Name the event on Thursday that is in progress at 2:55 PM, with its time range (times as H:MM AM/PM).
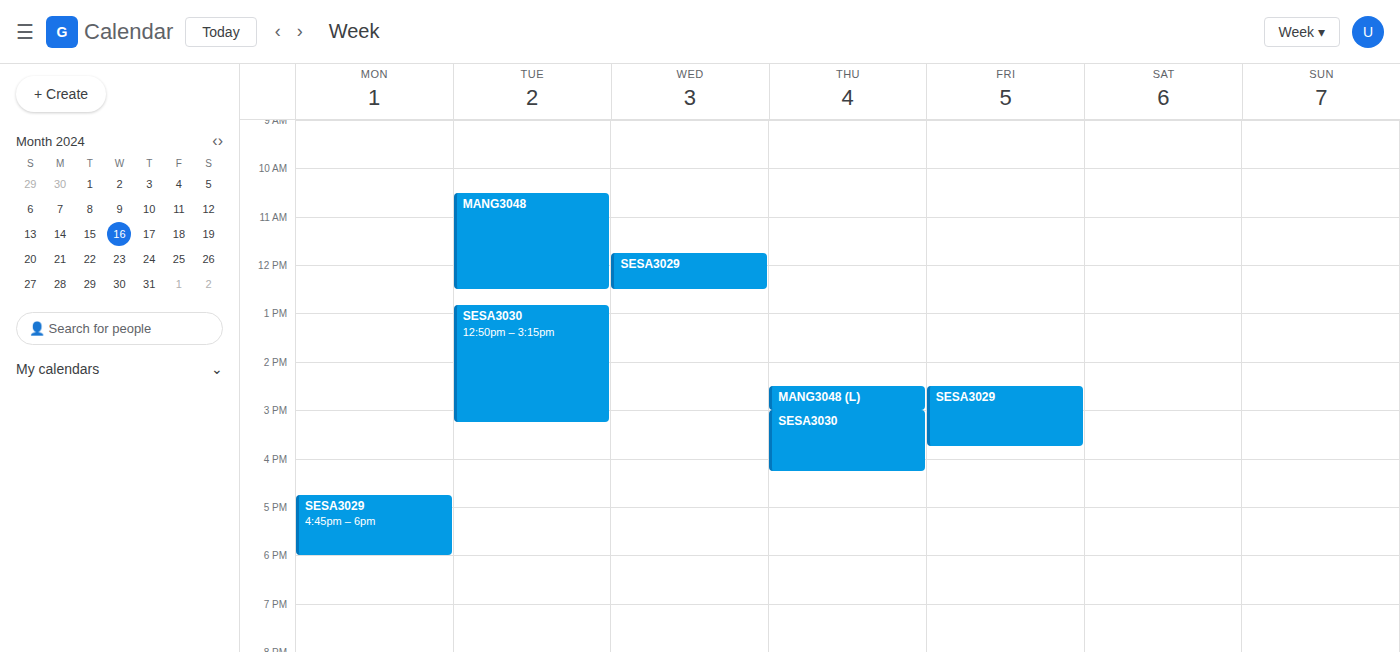
"MANG3048 (L)", 2:30 PM to 3:00 PM